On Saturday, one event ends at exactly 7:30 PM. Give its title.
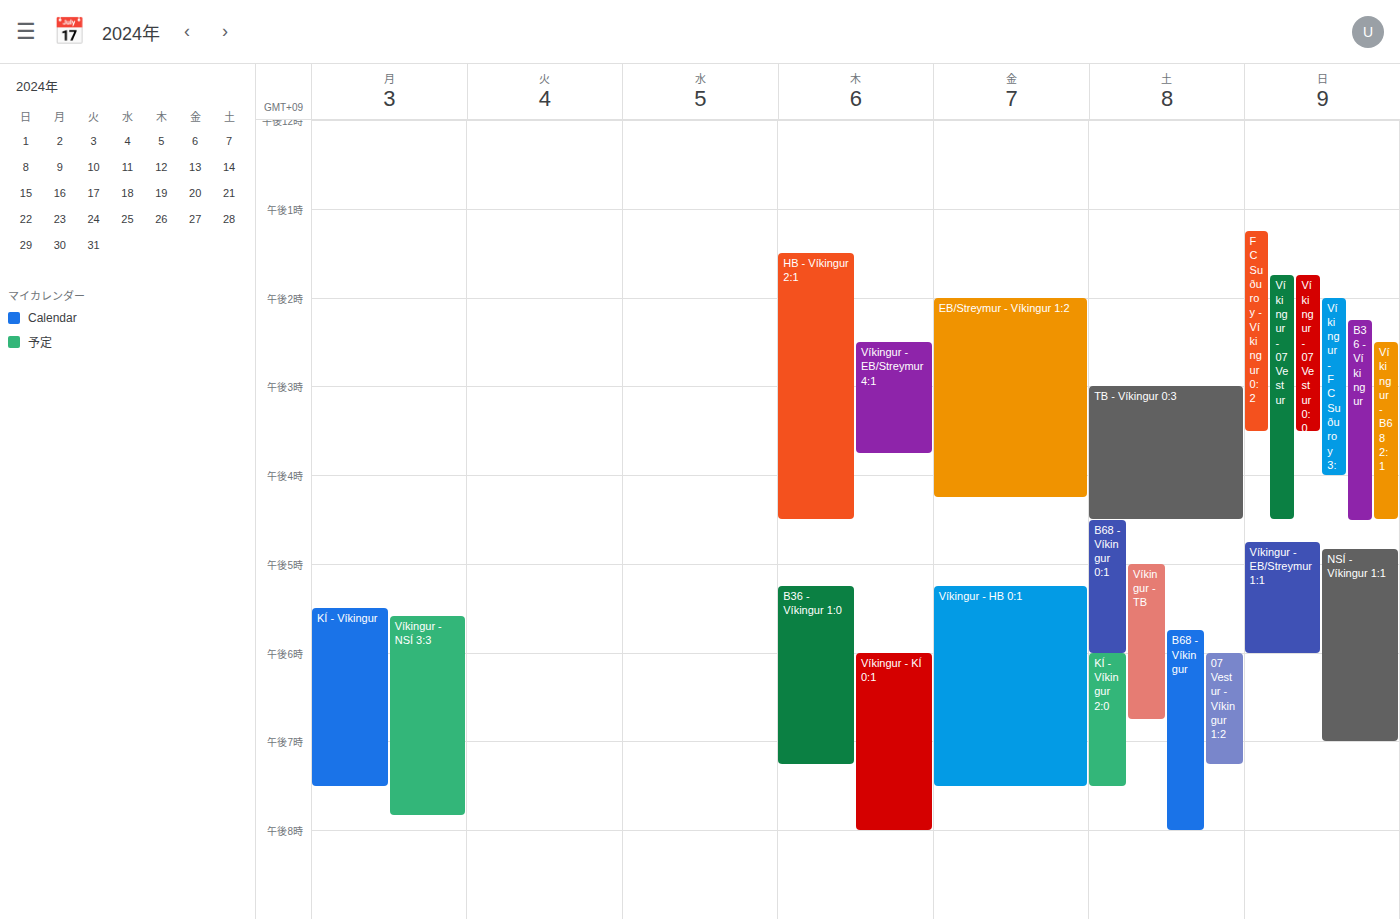
"KÍ - Víkingur 2:0"